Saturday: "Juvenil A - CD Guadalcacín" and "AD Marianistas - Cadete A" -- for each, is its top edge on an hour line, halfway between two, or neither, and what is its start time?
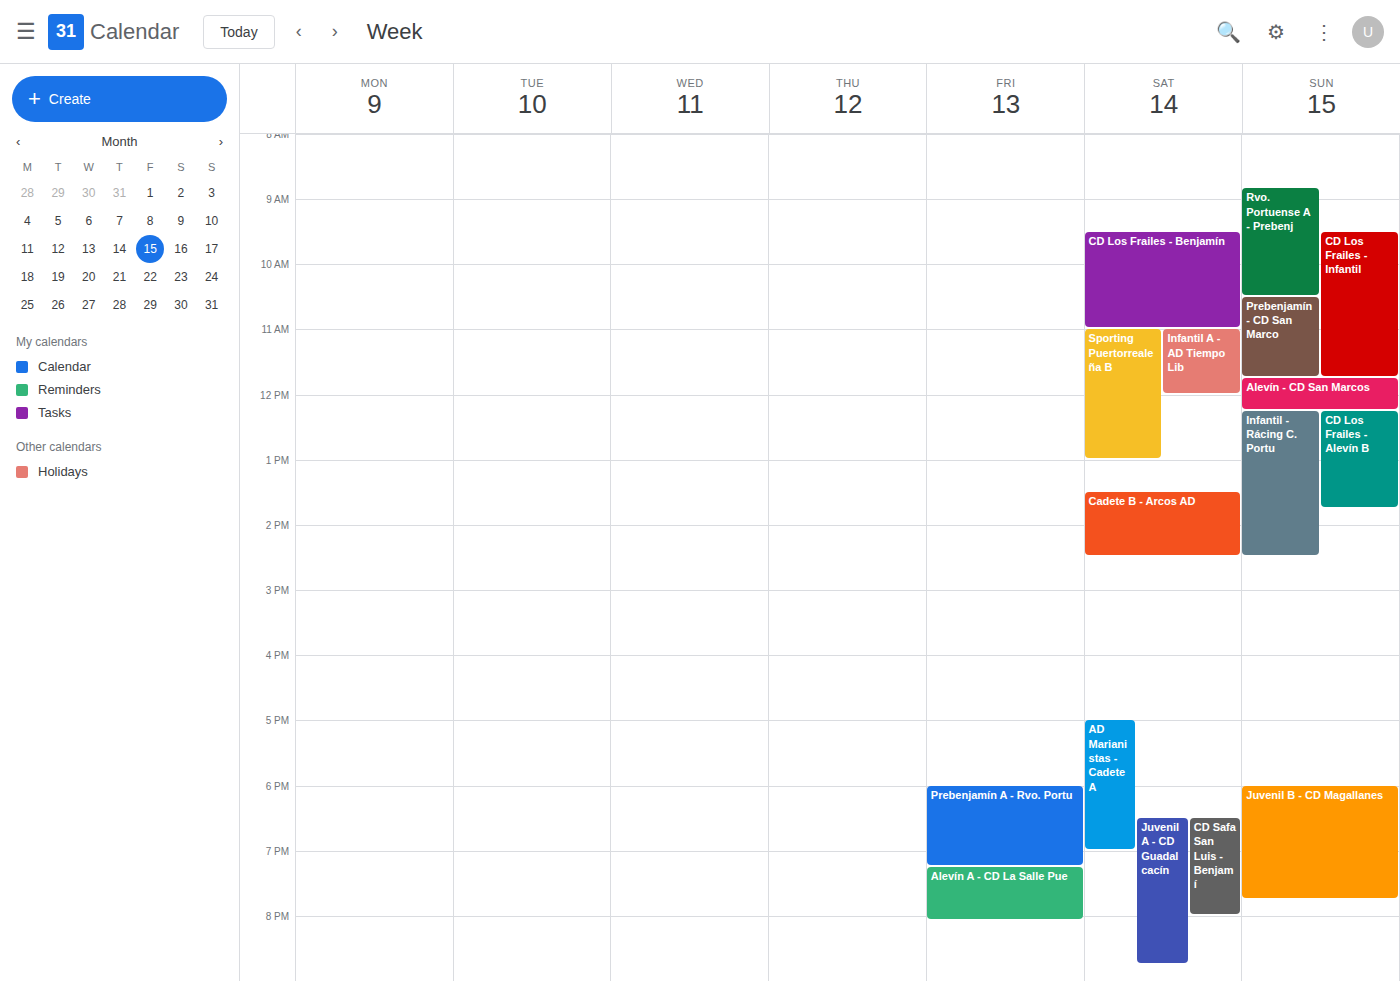
"Juvenil A - CD Guadalcacín": 6:30 PM, halfway between the 6 PM and 7 PM lines. "AD Marianistas - Cadete A": 5:00 PM, exactly on the 5 PM line.